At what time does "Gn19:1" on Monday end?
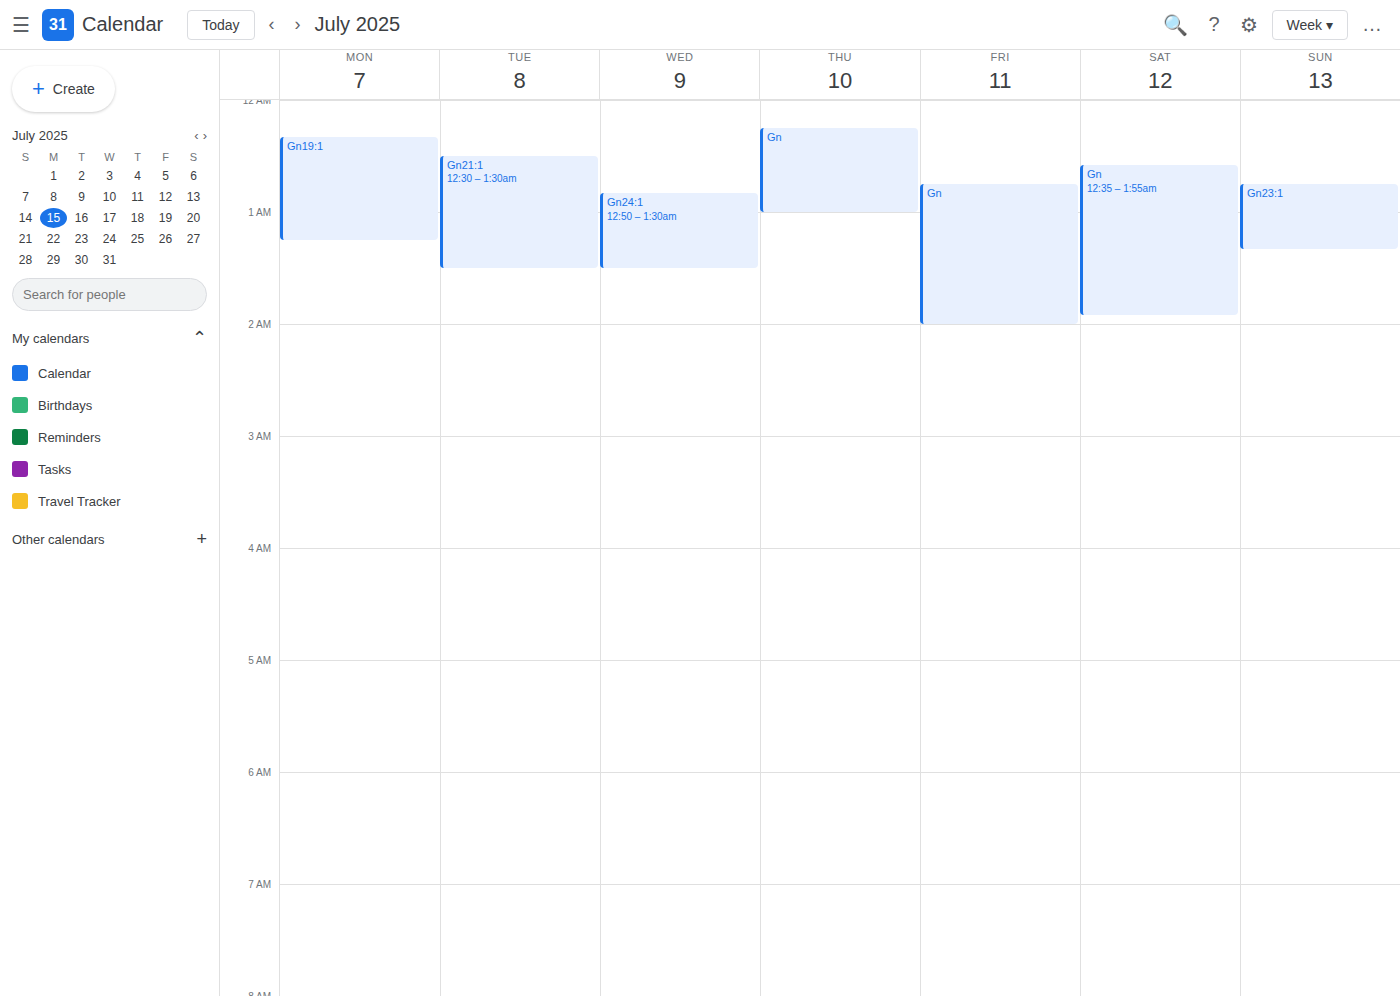
1:15 AM